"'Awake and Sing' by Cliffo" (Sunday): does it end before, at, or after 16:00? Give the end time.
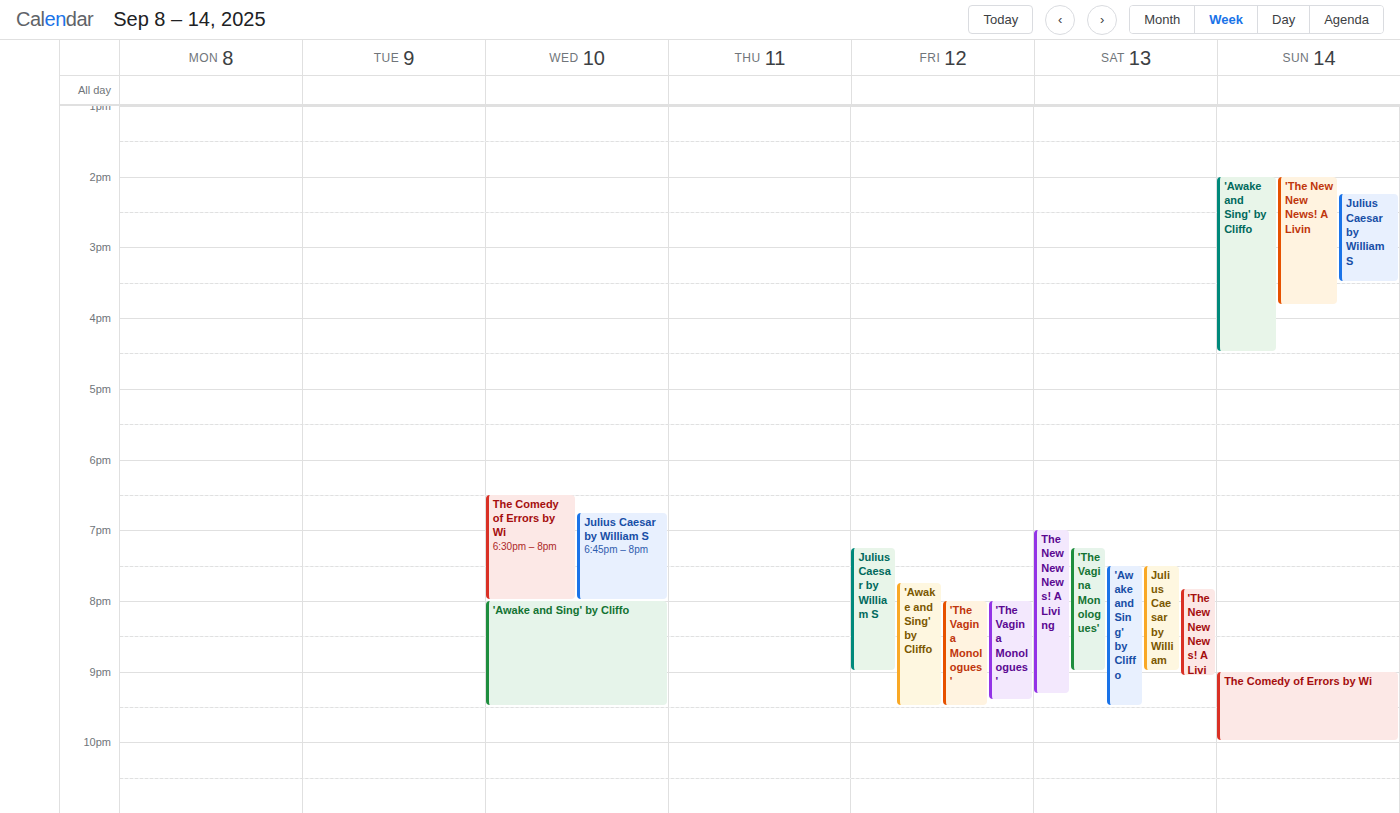
16:30 -- after 16:00, 30 minutes below the 16:00 line.